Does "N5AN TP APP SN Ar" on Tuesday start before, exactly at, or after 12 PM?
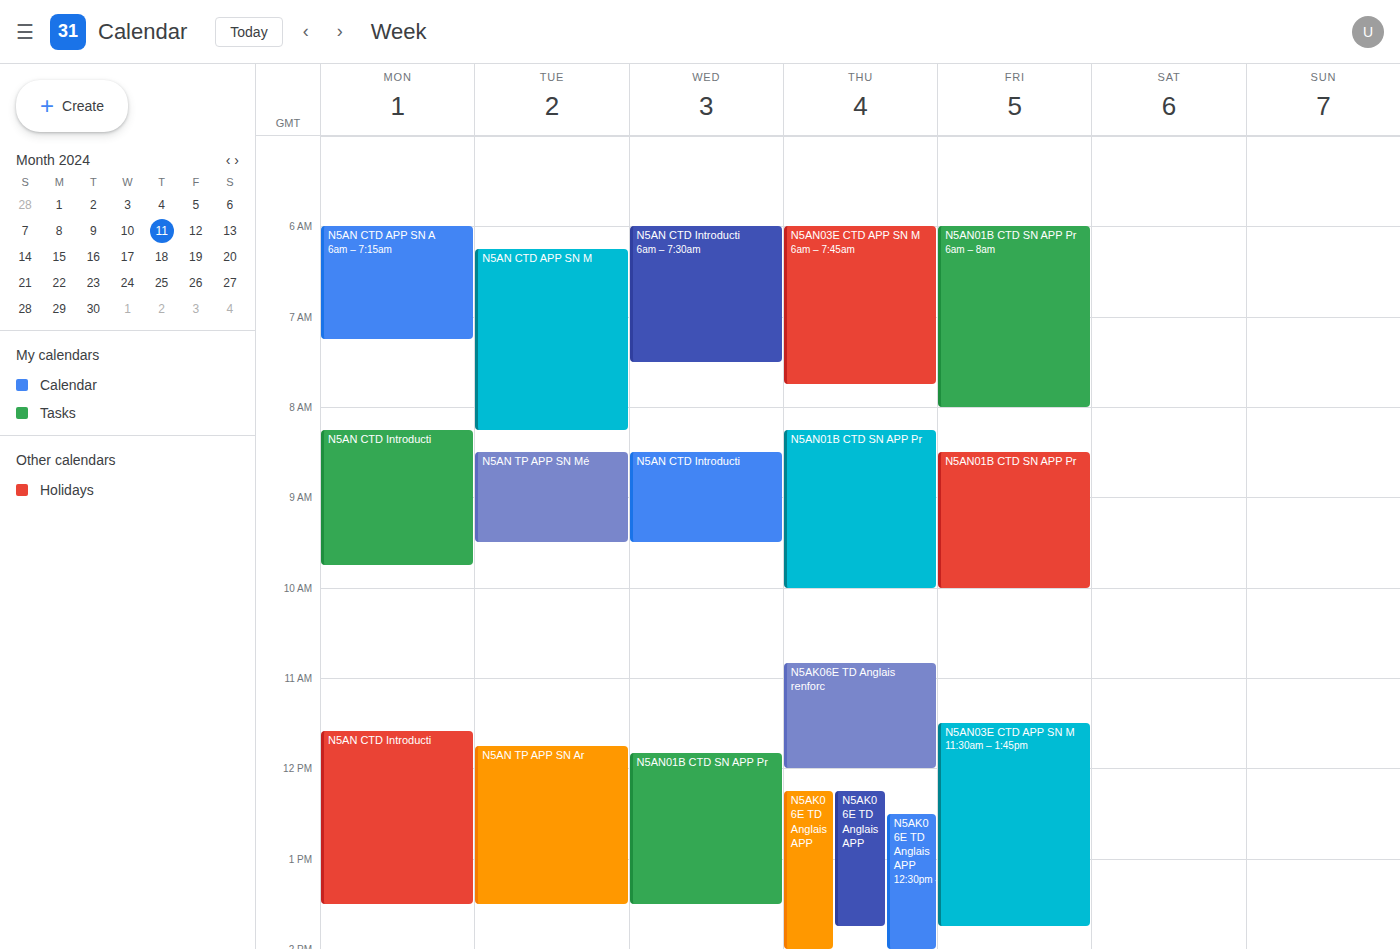
11:45 AM -- before 12 PM, 15 minutes above the 12 PM line.